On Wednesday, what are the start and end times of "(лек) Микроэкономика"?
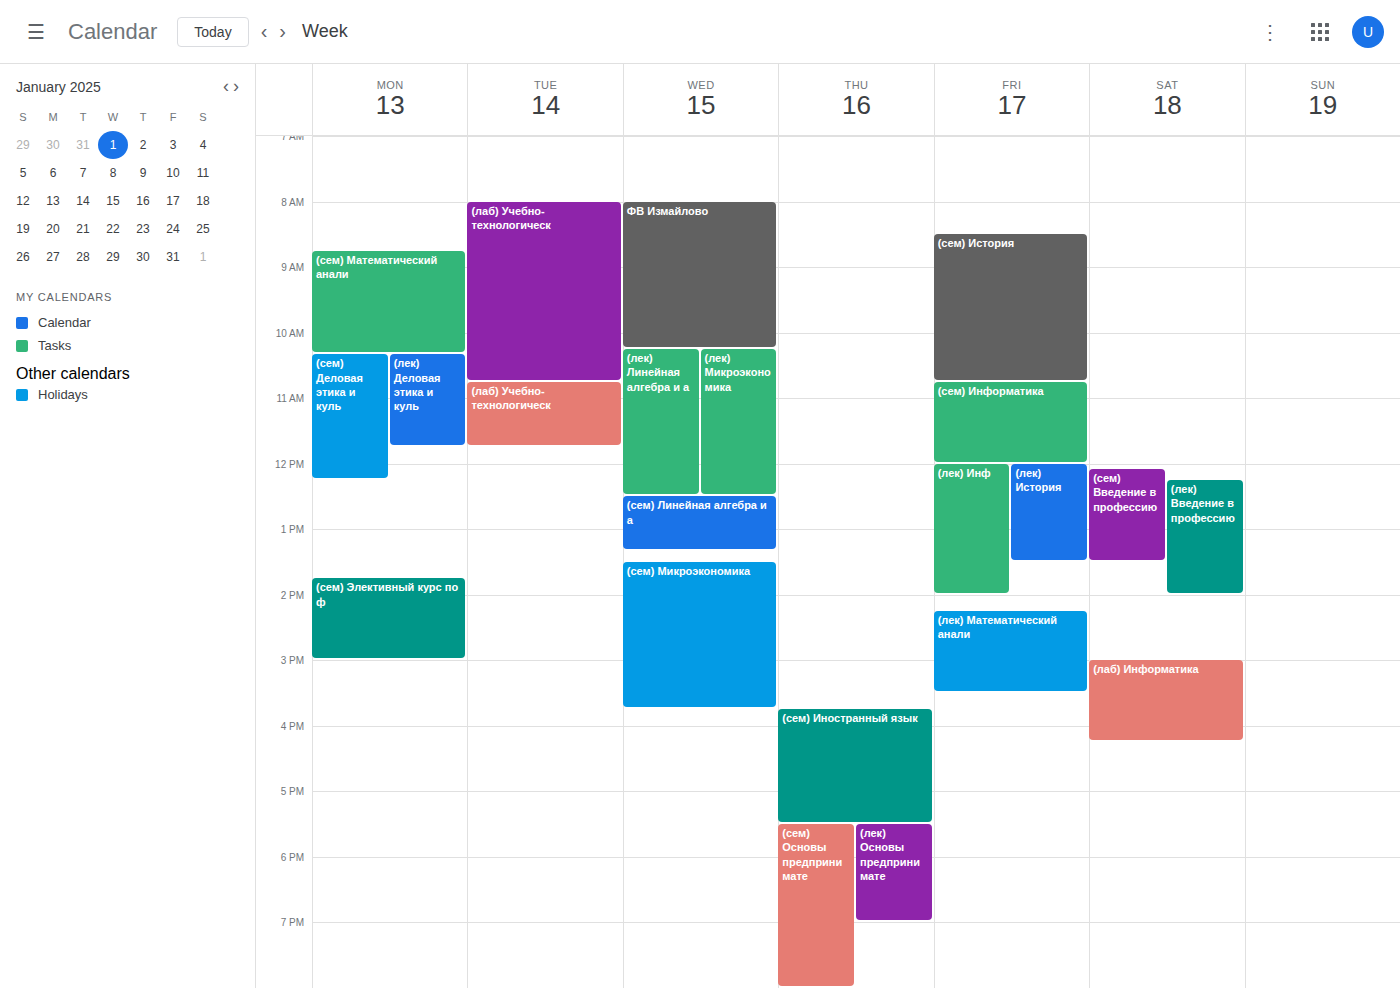
10:15 AM to 12:30 PM